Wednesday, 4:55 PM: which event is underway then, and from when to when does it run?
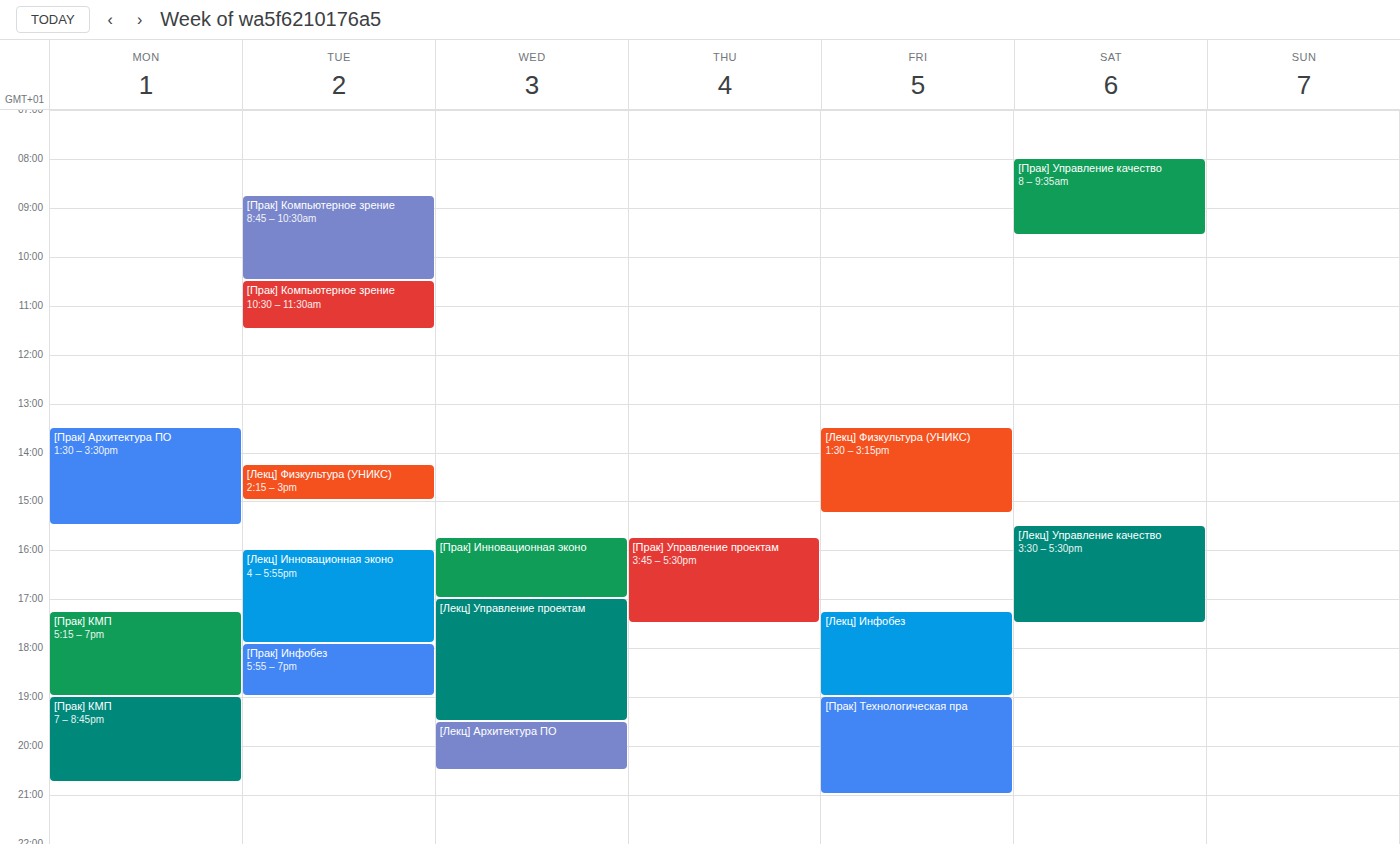
"[Прак] Инновационная эконо", 3:45 PM to 5:00 PM